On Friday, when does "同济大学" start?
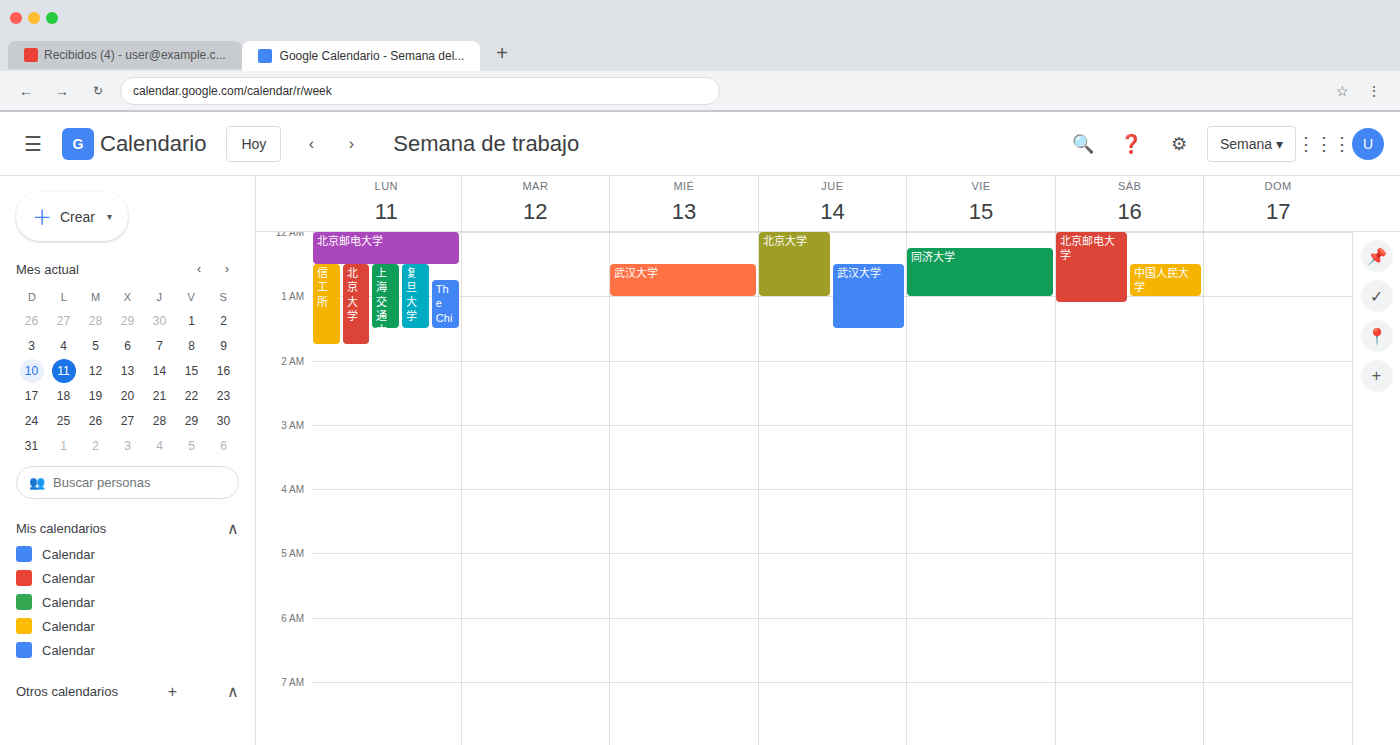
12:15 AM